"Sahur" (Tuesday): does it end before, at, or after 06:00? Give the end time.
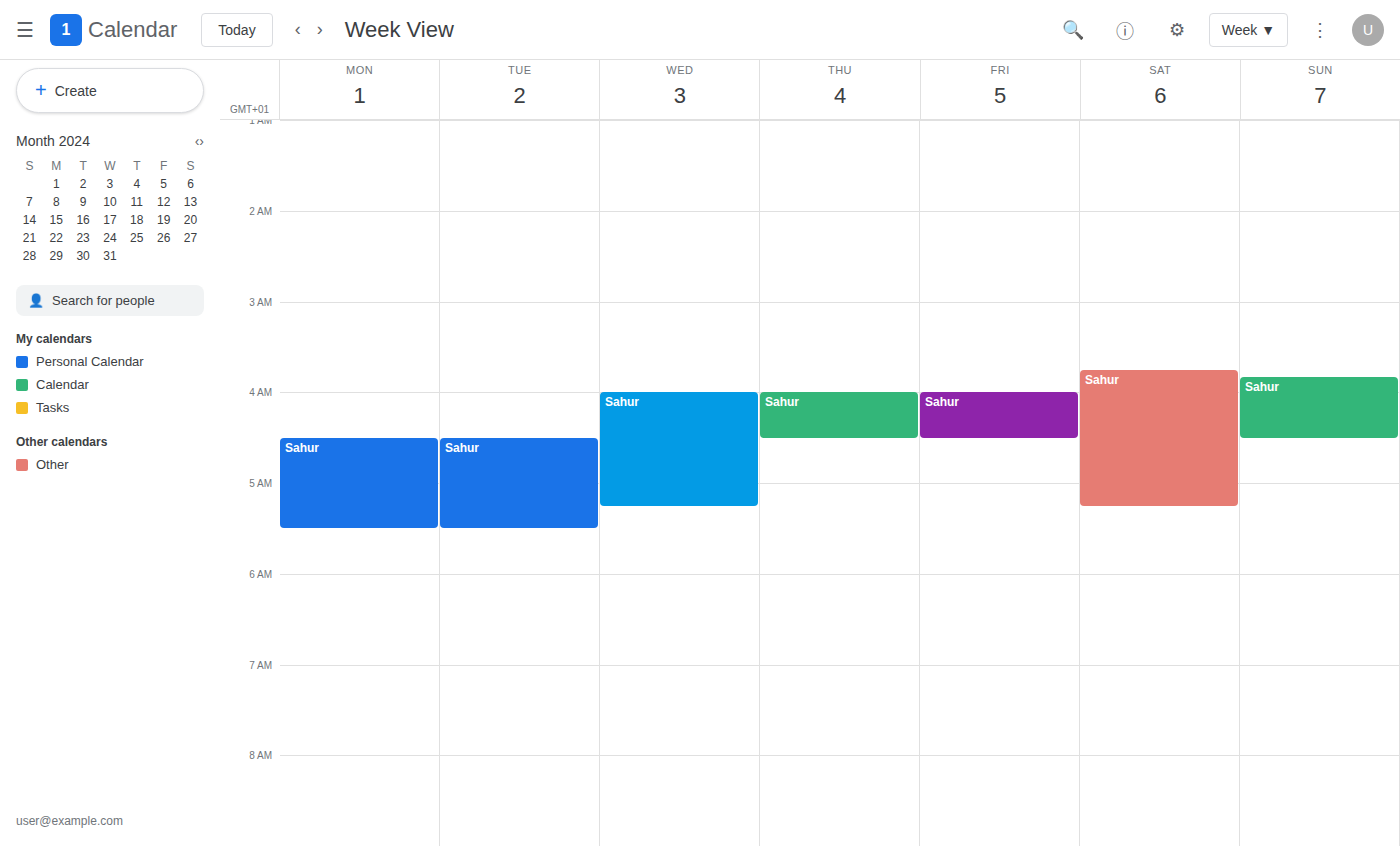
05:30 -- before 06:00, 30 minutes above the 06:00 line.